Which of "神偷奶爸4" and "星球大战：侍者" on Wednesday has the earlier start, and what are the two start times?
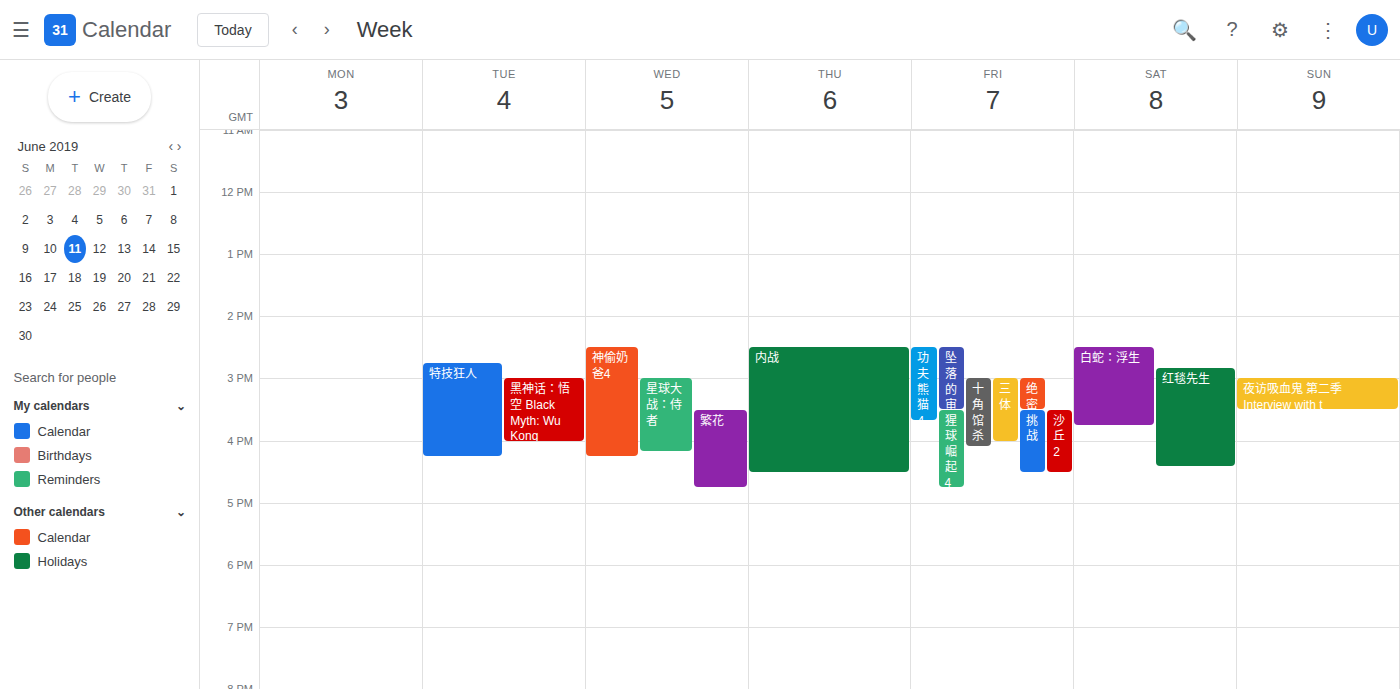
"神偷奶爸4" 2:30 PM; "星球大战：侍者" 3:00 PM.